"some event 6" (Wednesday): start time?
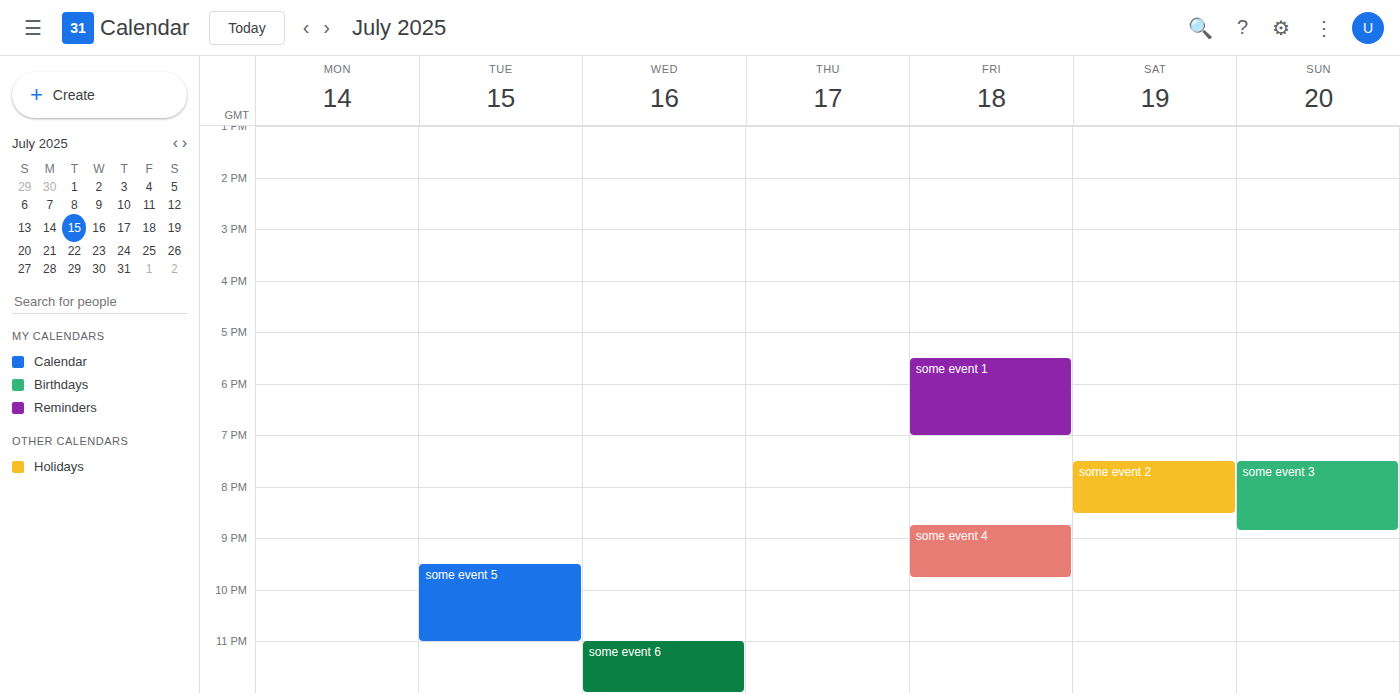
11:00 PM